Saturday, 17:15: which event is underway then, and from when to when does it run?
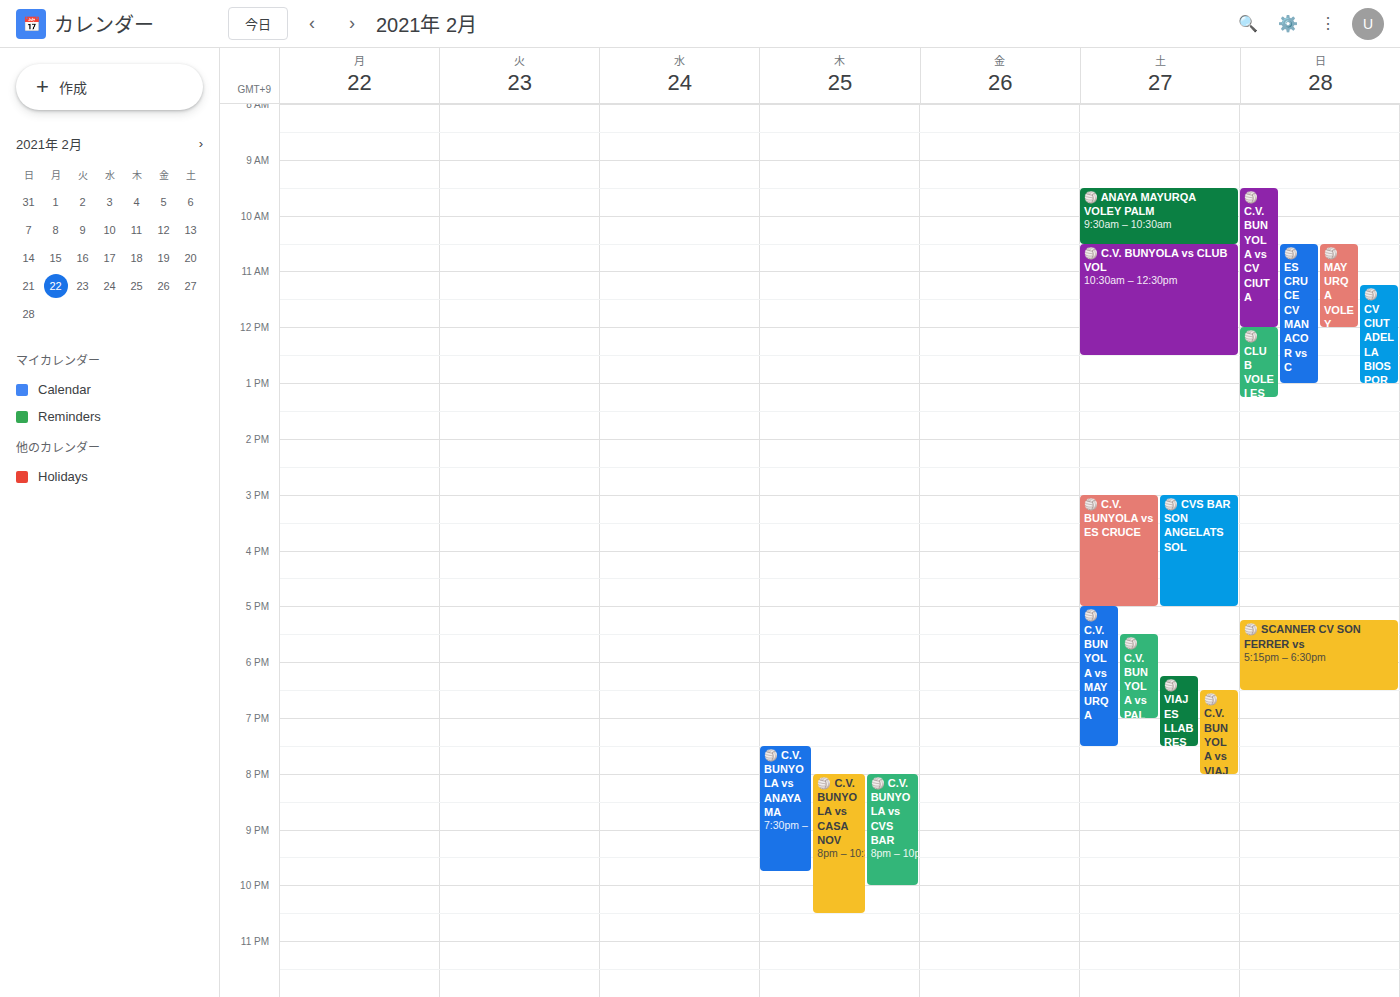
"🏐 C.V. BUNYOLA vs MAYURQA", 17:00 to 19:30